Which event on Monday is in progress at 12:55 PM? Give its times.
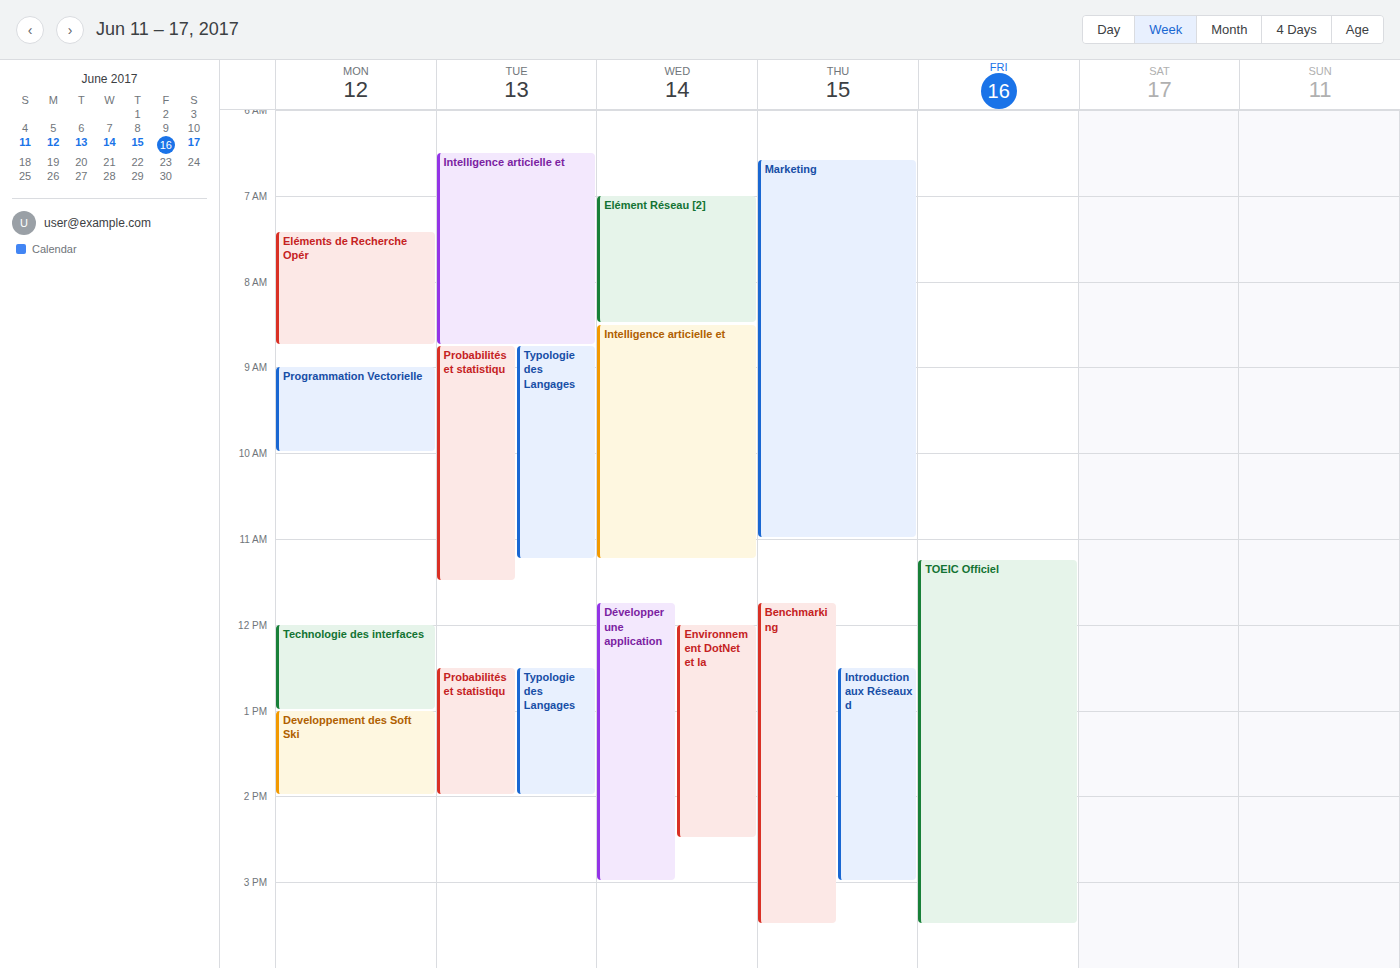
"Technologie des interfaces", 12:00 PM to 1:00 PM